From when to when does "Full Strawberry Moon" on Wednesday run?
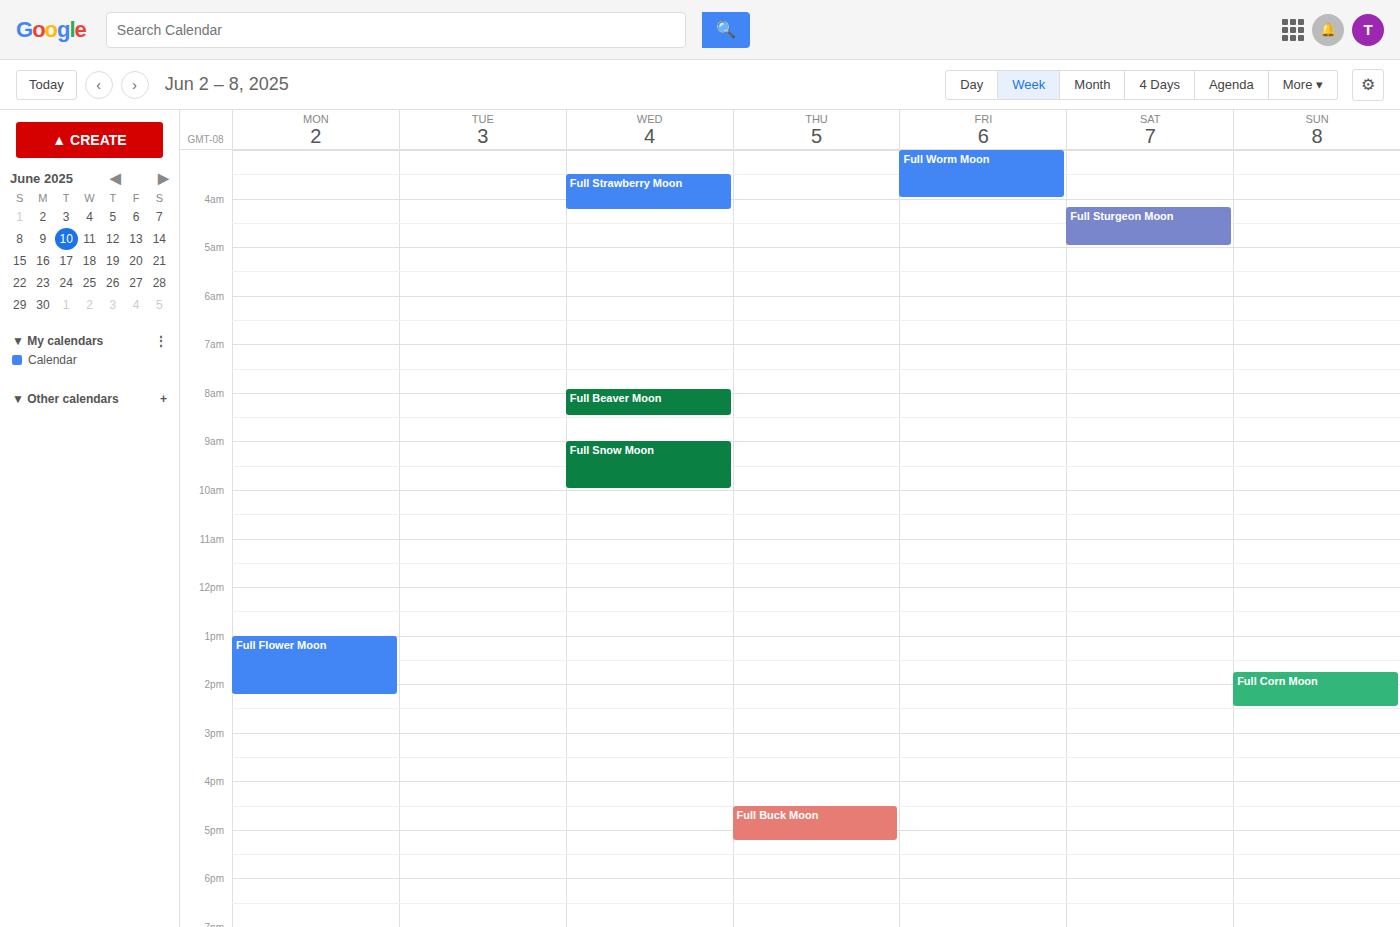
3:30 AM to 4:15 AM